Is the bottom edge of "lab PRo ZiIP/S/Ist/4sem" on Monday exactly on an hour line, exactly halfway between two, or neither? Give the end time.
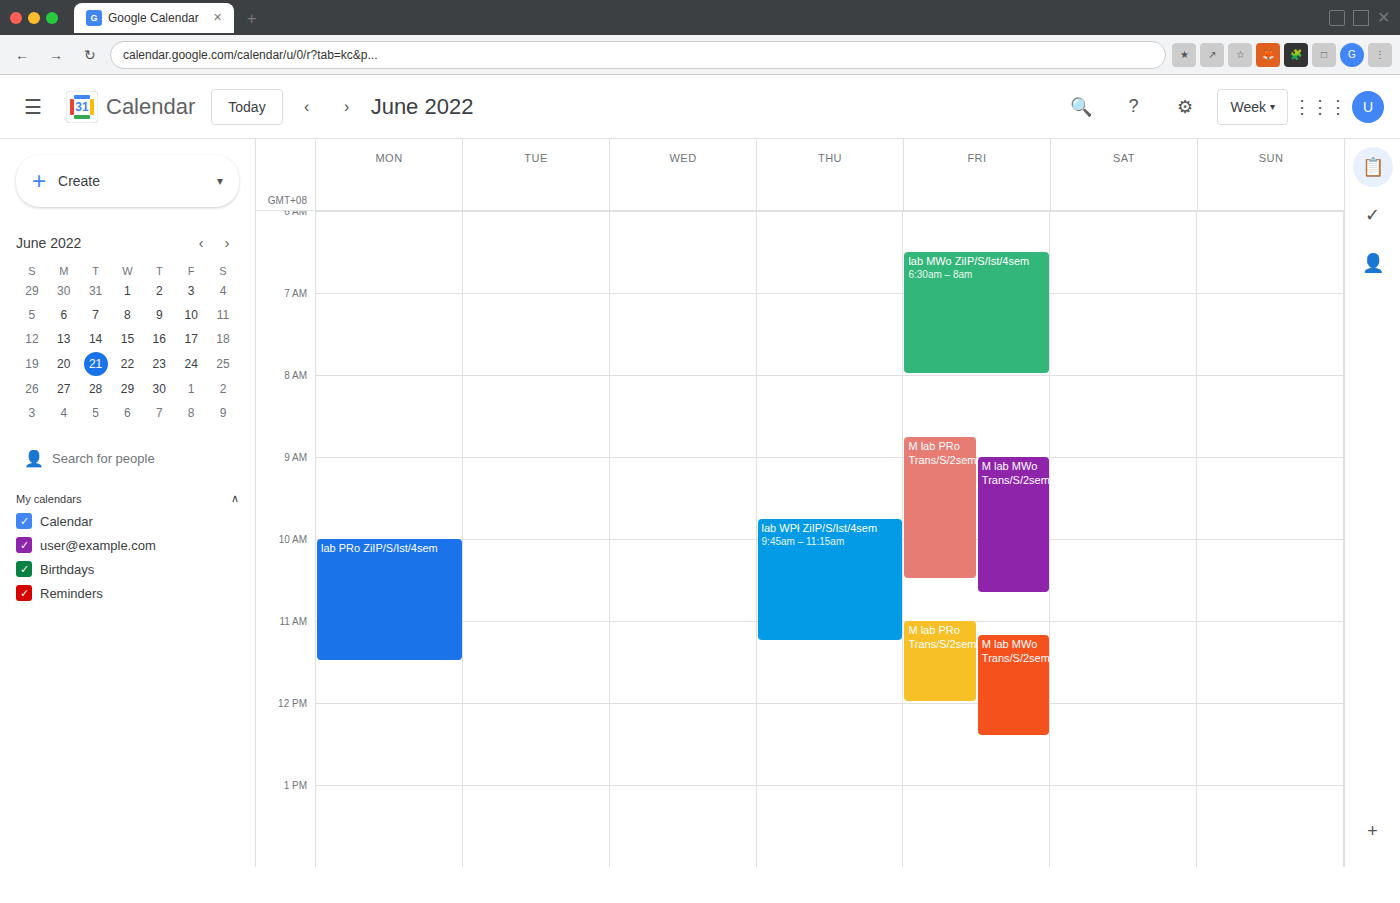
11:30 AM -- halfway between the 11 AM and 12 PM lines.